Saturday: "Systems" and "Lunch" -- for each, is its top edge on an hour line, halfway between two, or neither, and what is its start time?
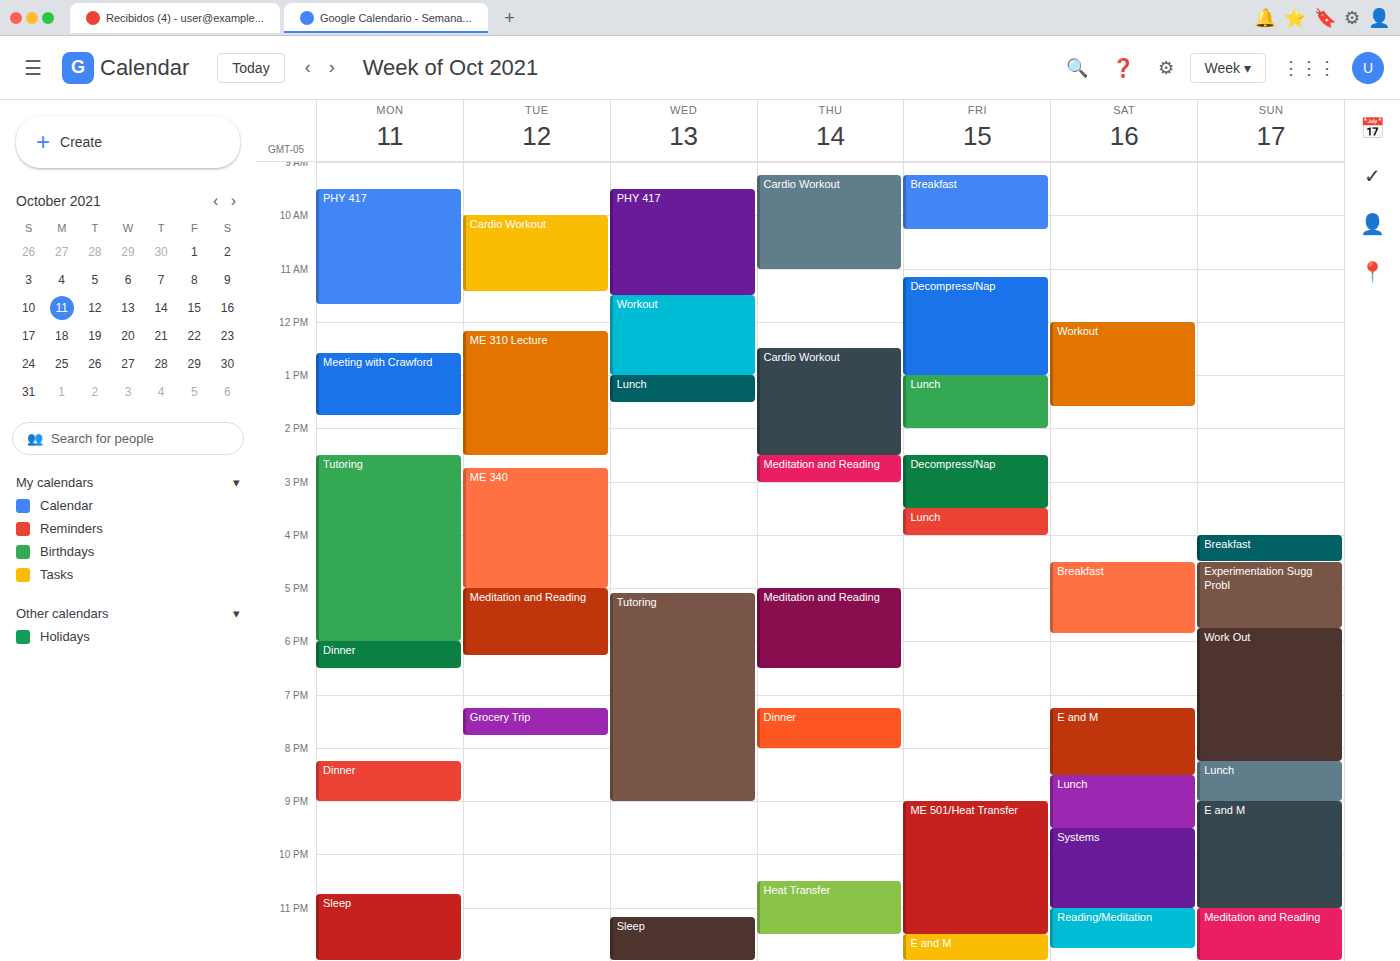
"Systems": 21:30, halfway between the 21:00 and 22:00 lines. "Lunch": 20:30, halfway between the 20:00 and 21:00 lines.